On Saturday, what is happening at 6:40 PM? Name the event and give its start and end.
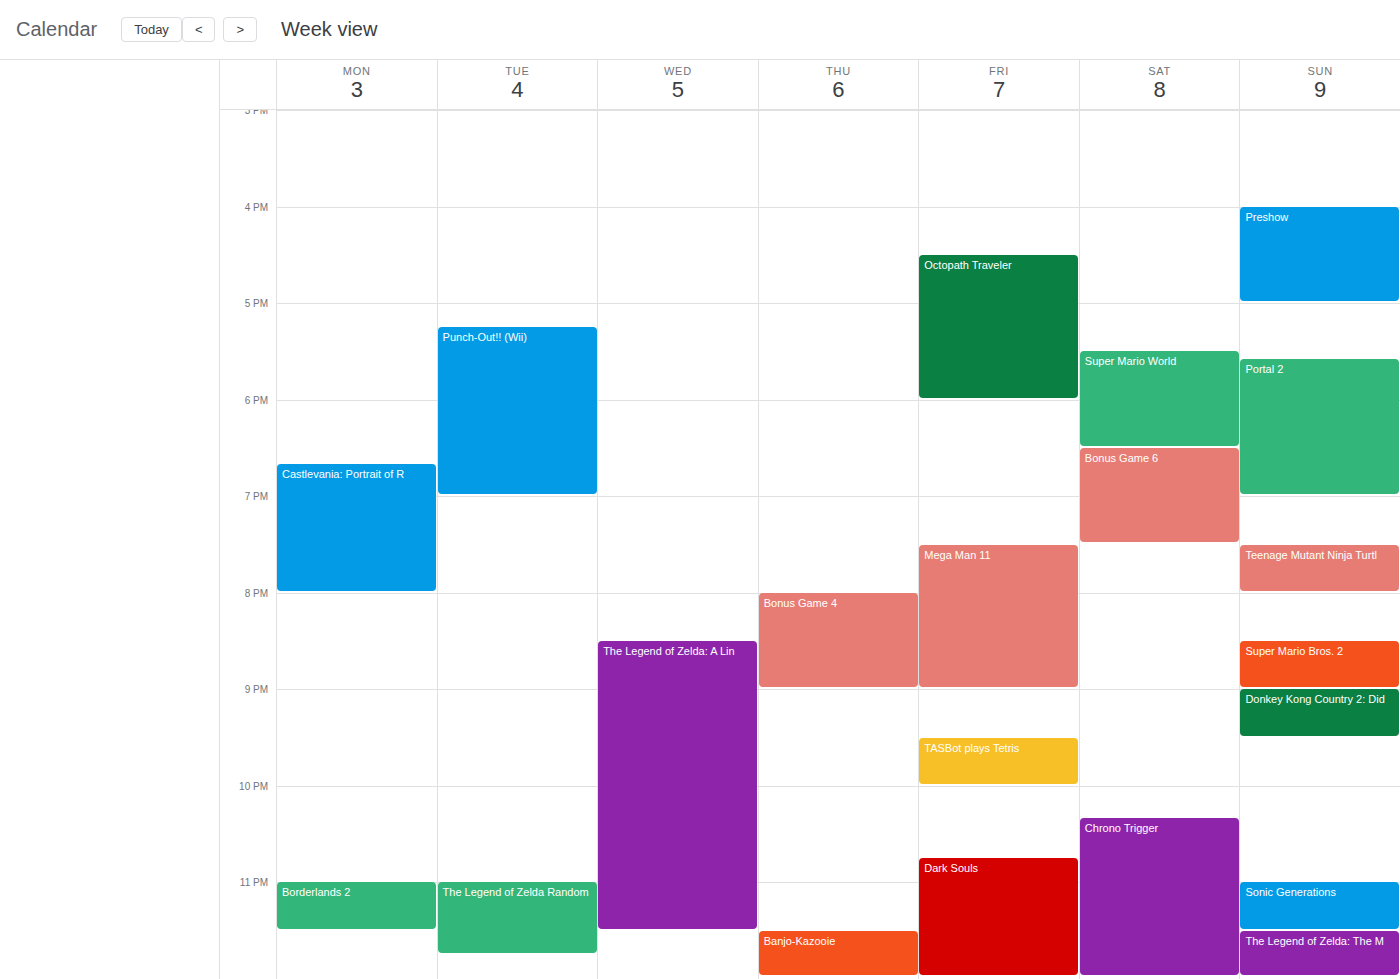
"Bonus Game 6", 6:30 PM to 7:30 PM